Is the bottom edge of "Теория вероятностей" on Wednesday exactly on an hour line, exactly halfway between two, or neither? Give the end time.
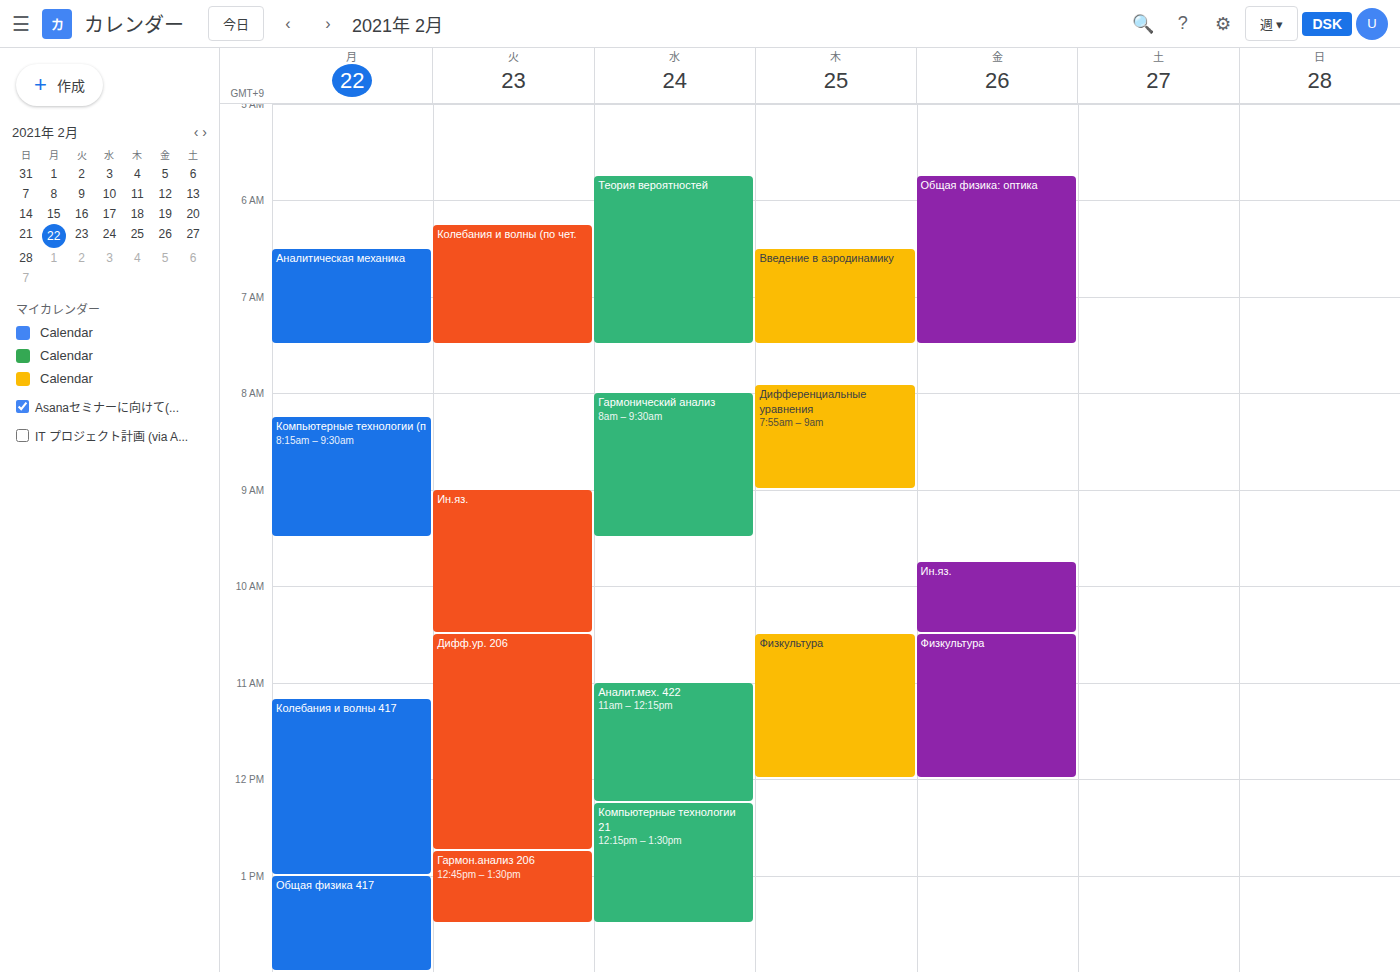
7:30 AM -- halfway between the 7 AM and 8 AM lines.